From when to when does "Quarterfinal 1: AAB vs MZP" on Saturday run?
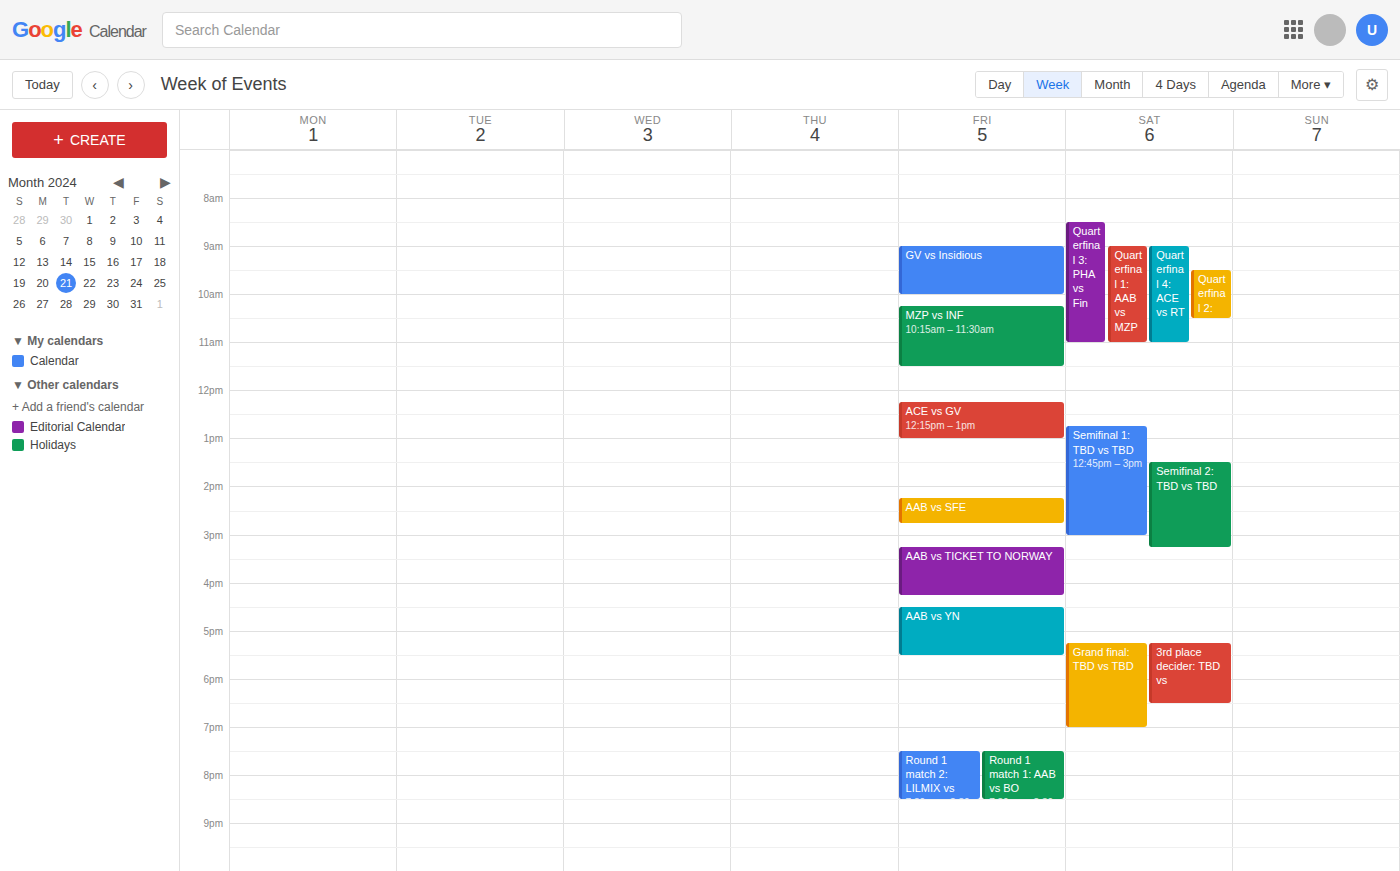
9:00 AM to 11:00 AM